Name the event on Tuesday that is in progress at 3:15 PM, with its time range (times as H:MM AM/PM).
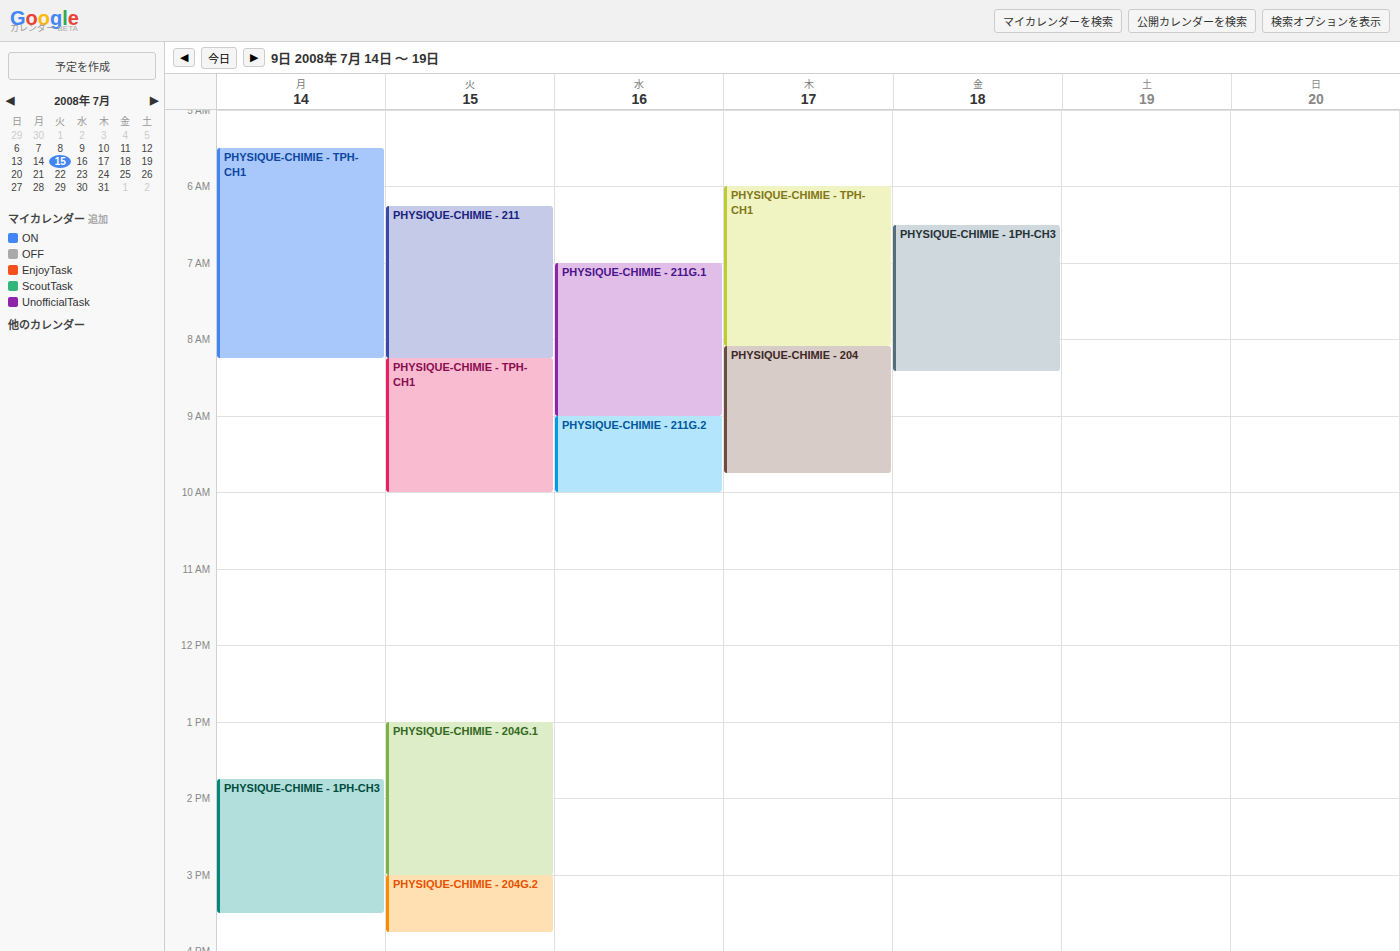
"PHYSIQUE-CHIMIE - 204G.2", 3:00 PM to 3:45 PM